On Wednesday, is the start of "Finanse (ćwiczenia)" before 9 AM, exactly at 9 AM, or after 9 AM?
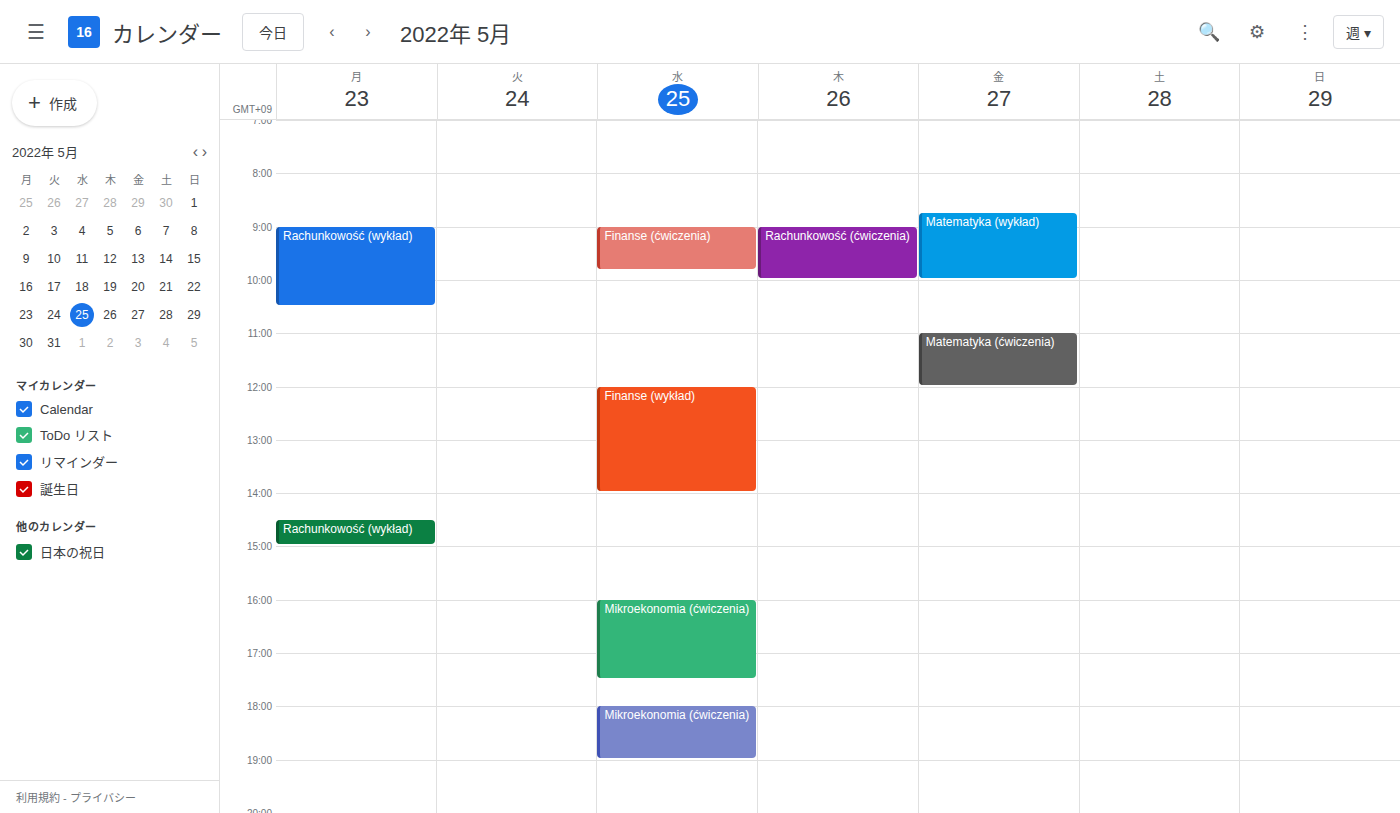
9:00 AM -- exactly at 9 AM, on the 9 AM line.